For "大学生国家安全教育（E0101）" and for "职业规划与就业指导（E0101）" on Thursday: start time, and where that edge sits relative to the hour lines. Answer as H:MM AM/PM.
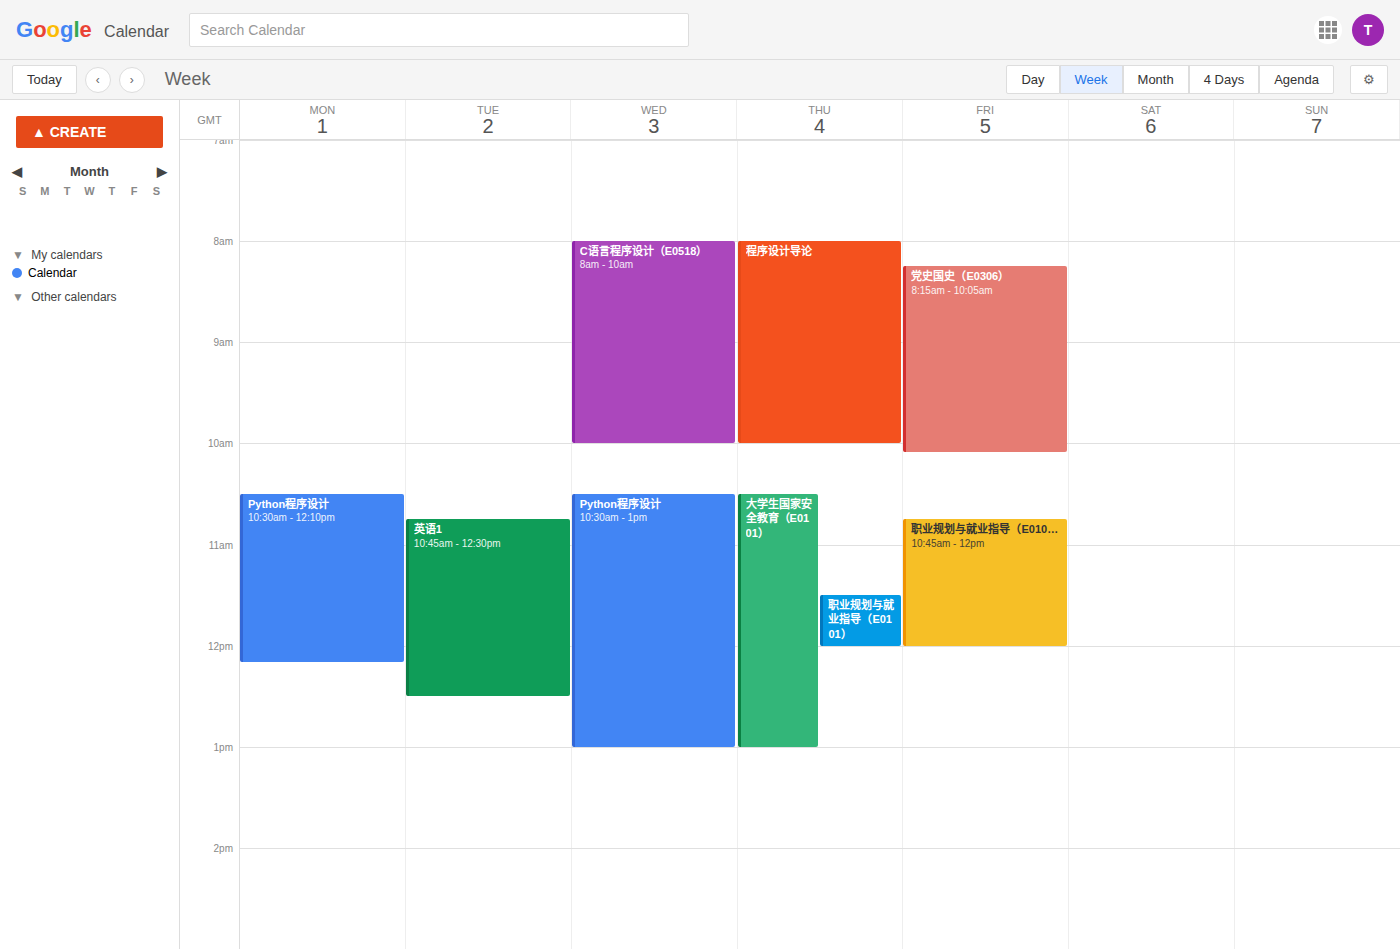
"大学生国家安全教育（E0101）": 10:30 AM, halfway between the 10 AM and 11 AM lines. "职业规划与就业指导（E0101）": 11:30 AM, halfway between the 11 AM and 12 PM lines.